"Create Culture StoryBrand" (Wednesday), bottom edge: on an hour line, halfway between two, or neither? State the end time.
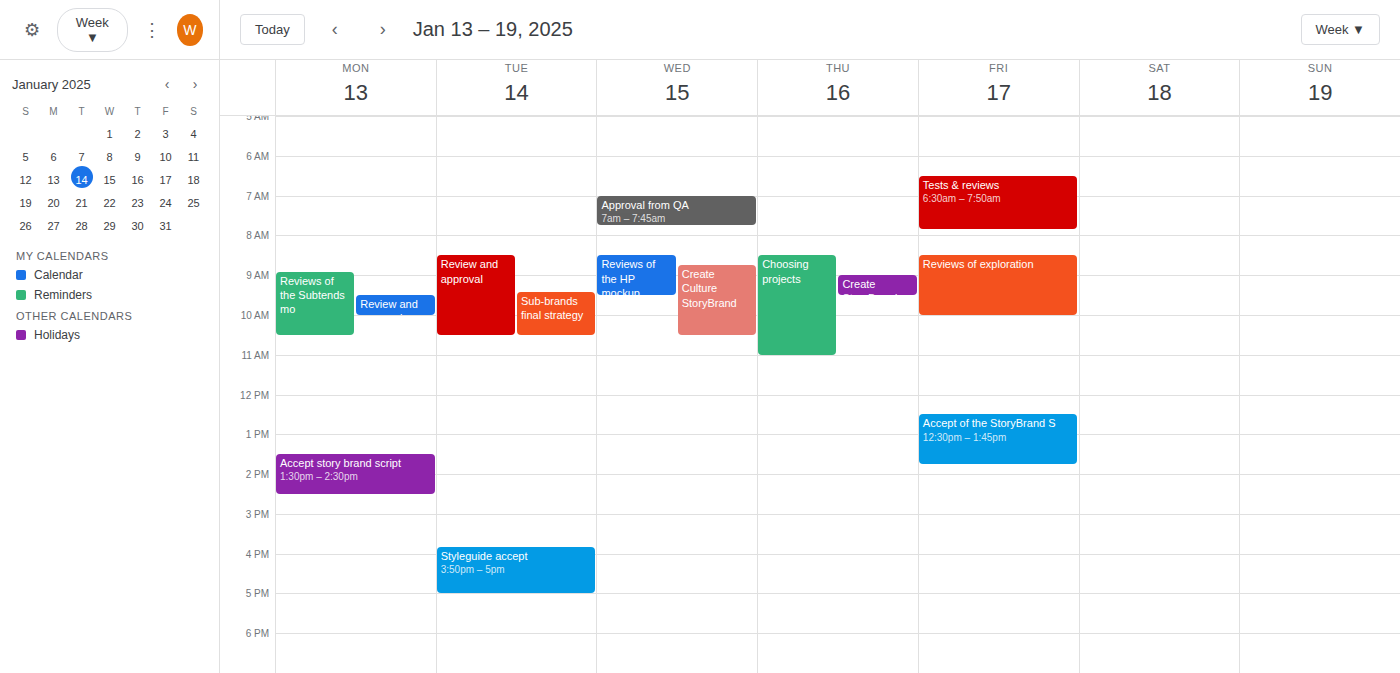
10:30 AM -- halfway between the 10 AM and 11 AM lines.